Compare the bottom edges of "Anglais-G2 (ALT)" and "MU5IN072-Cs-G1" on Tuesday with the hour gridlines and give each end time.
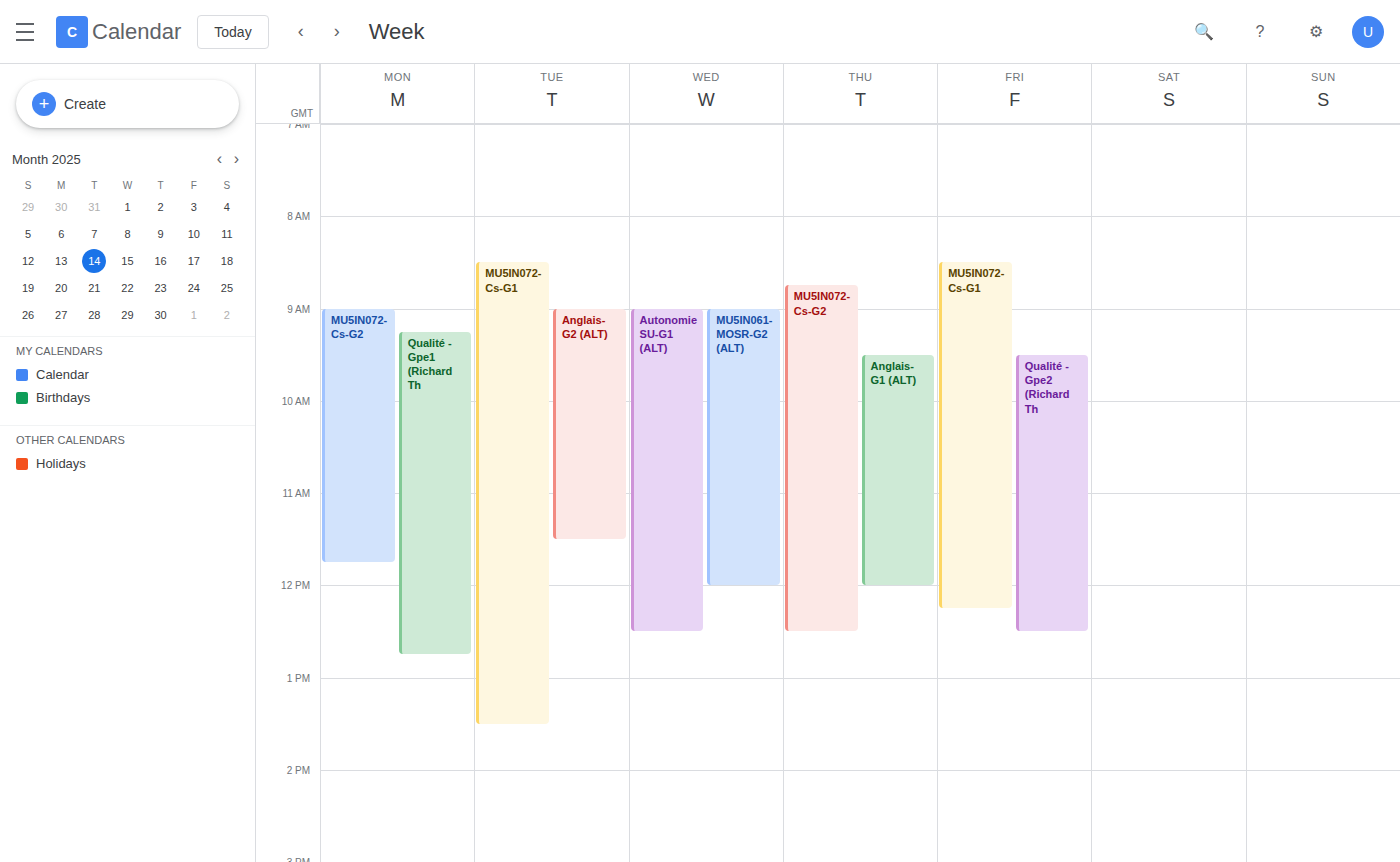
"Anglais-G2 (ALT)": 11:30, halfway between the 11:00 and 12:00 lines. "MU5IN072-Cs-G1": 13:30, halfway between the 13:00 and 14:00 lines.